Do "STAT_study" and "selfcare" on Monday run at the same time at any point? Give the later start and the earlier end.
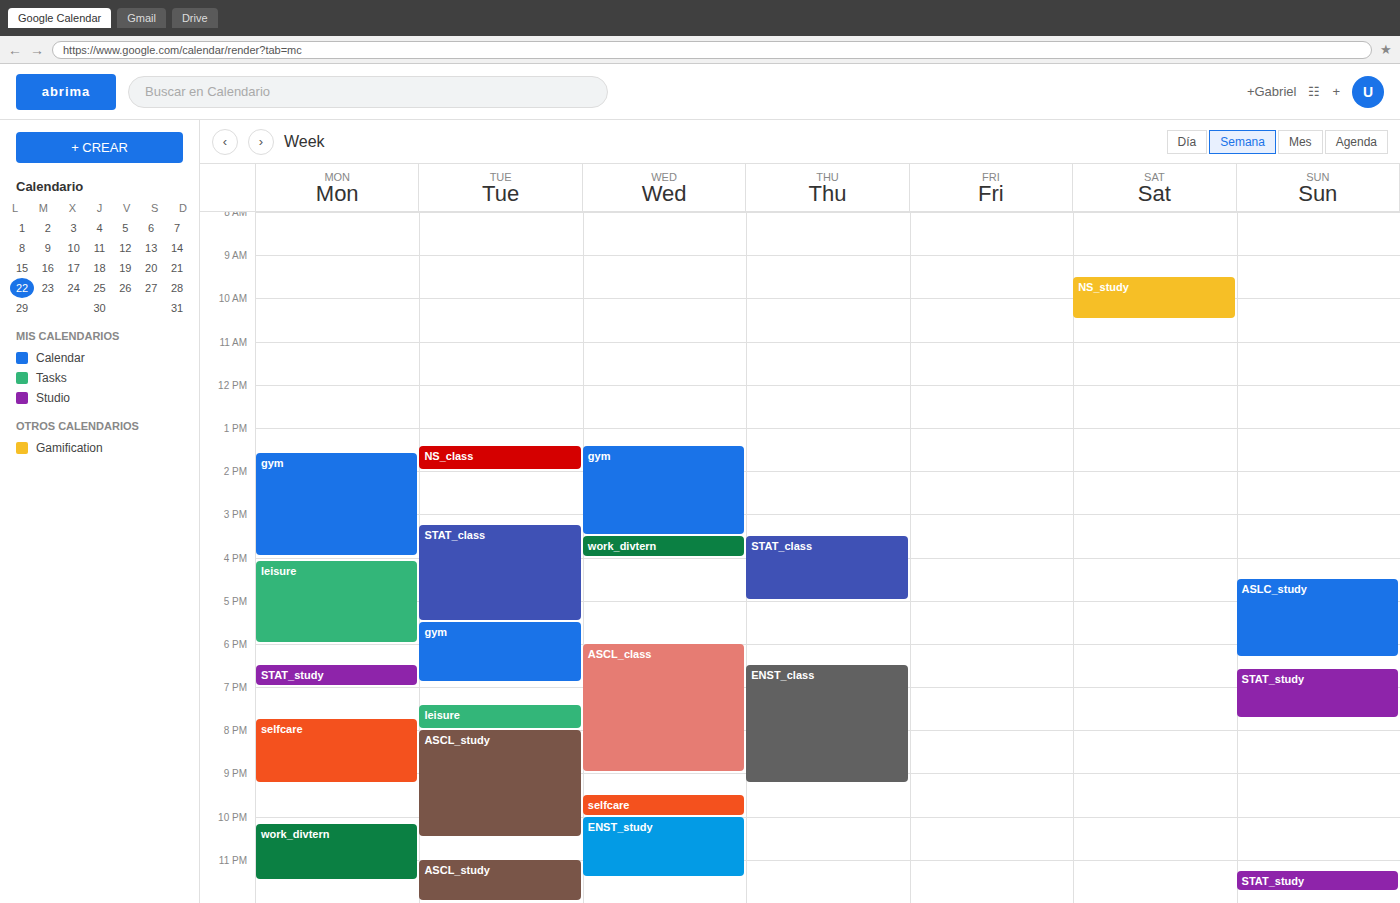
"STAT_study" ends at 19:00 and "selfcare" starts at 19:45 -- no overlap.